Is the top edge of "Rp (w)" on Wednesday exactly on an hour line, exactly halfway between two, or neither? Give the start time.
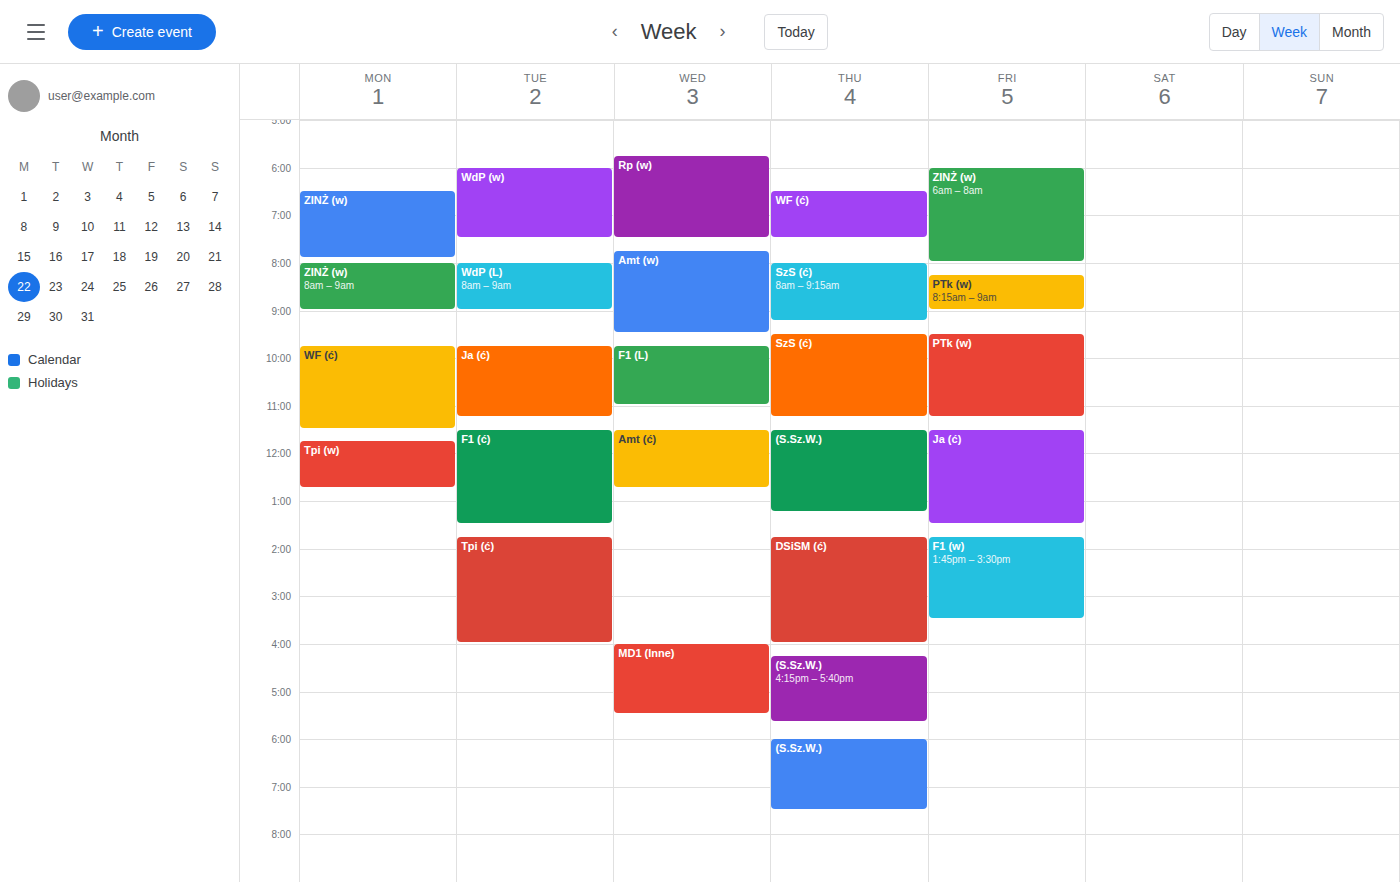
5:45 AM -- neither: three quarters of the way from the 5 AM line to the 6 AM line.